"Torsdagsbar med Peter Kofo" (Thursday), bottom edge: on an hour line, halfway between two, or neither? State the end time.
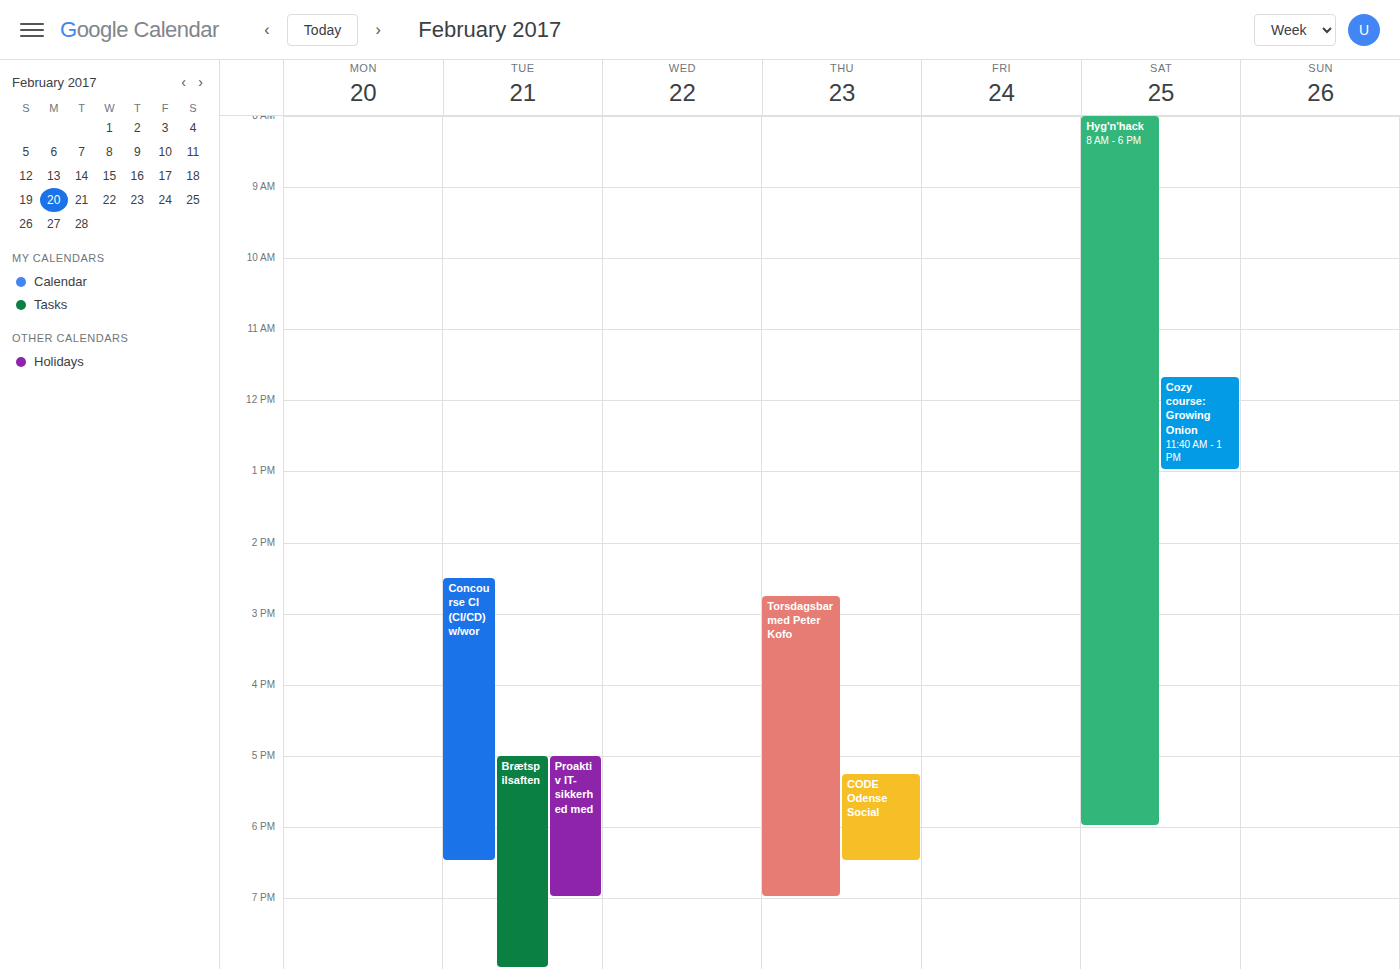
7:00 PM -- exactly on the 7 PM line.